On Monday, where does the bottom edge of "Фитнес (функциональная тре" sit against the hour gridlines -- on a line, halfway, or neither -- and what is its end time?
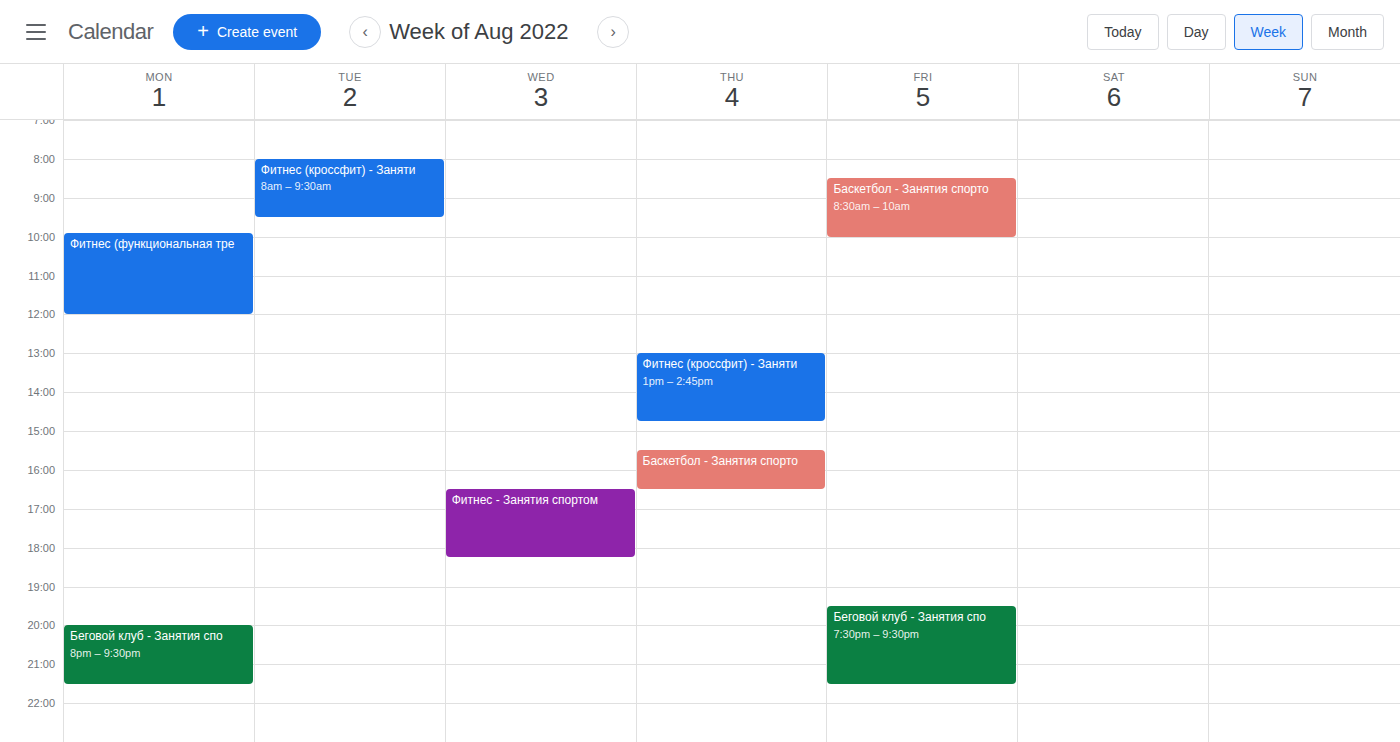
12:00 PM -- exactly on the 12 PM line.